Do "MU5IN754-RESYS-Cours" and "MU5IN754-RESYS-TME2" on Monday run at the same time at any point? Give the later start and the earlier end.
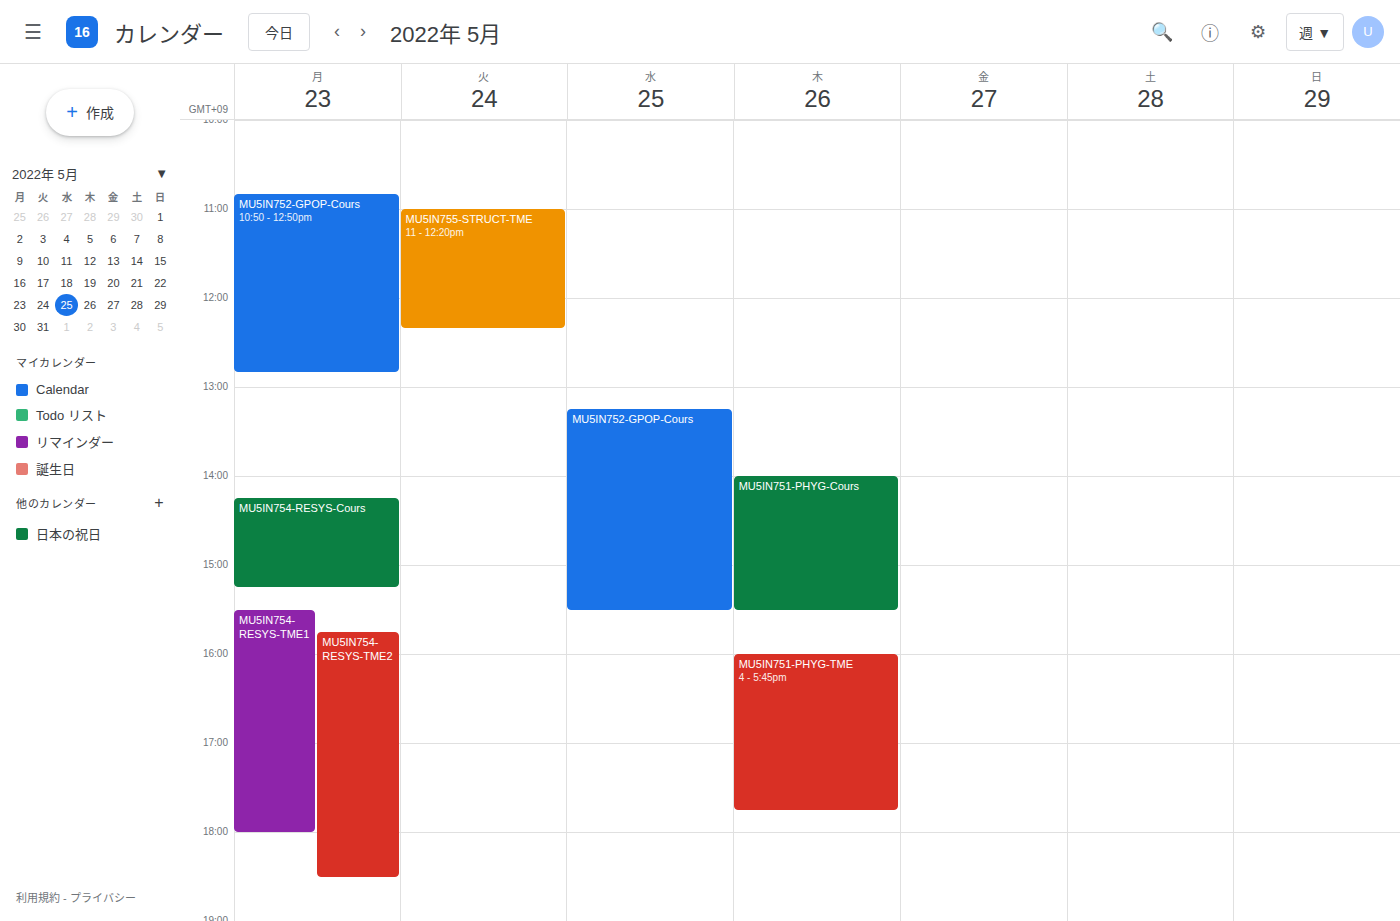
"MU5IN754-RESYS-Cours" ends at 3:15 PM and "MU5IN754-RESYS-TME2" starts at 3:45 PM -- no overlap.